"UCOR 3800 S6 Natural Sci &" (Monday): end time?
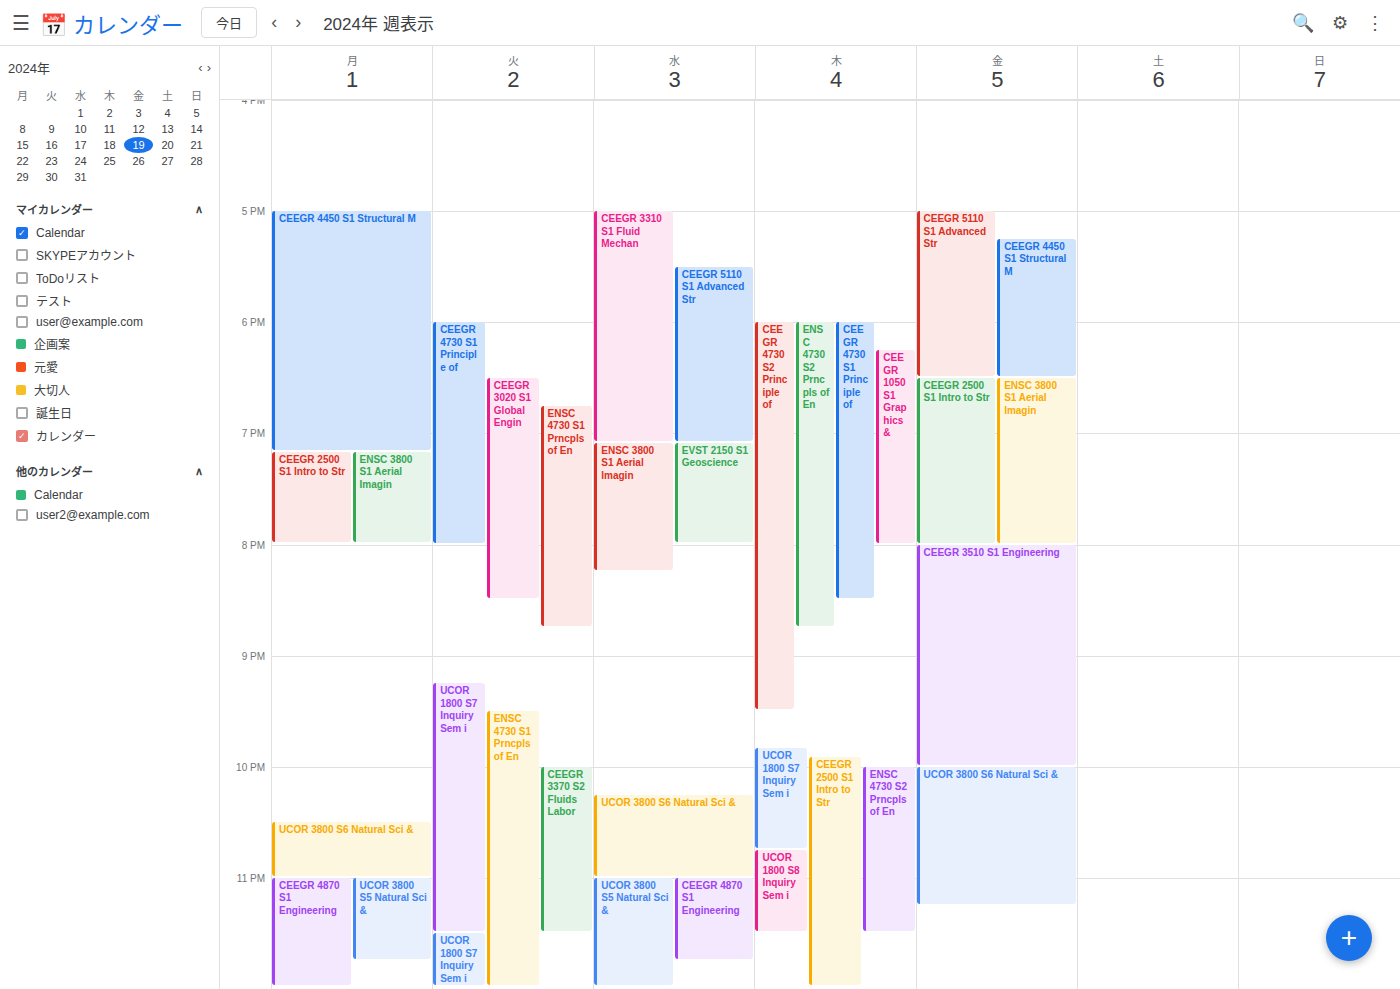
11:00 PM